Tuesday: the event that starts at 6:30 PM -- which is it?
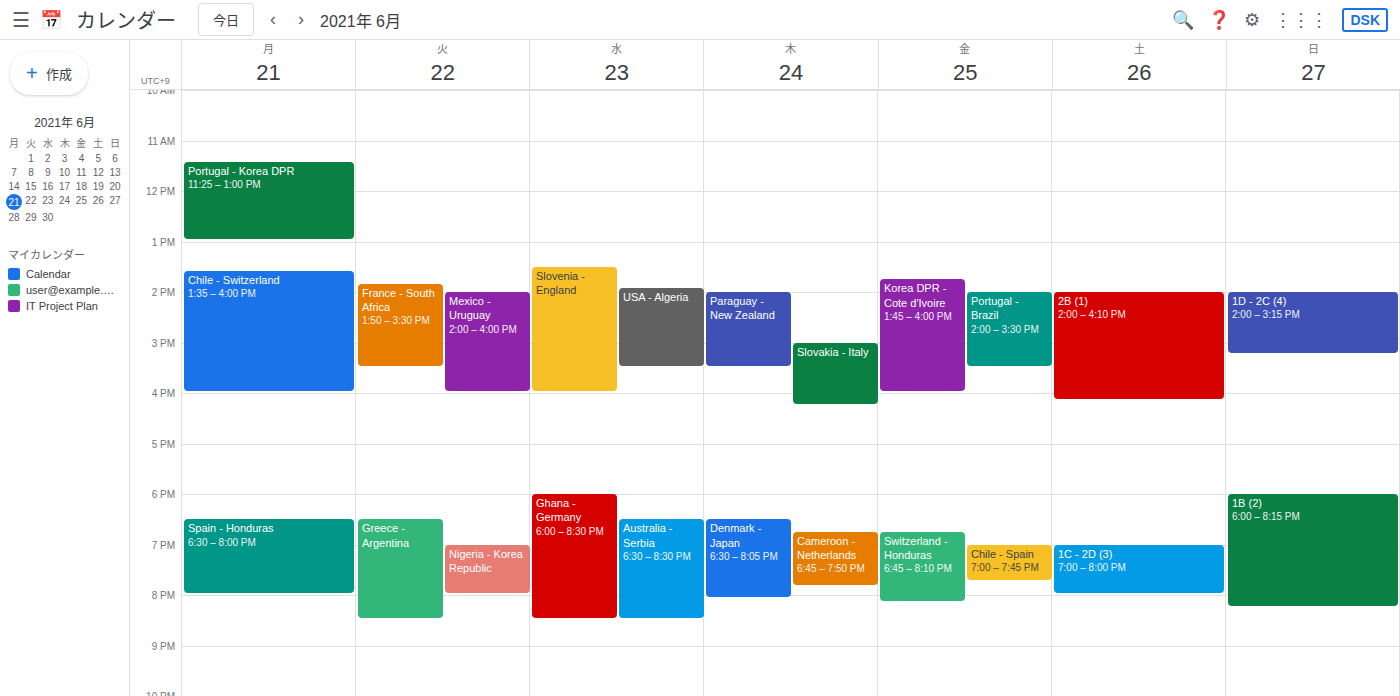
"Greece - Argentina"